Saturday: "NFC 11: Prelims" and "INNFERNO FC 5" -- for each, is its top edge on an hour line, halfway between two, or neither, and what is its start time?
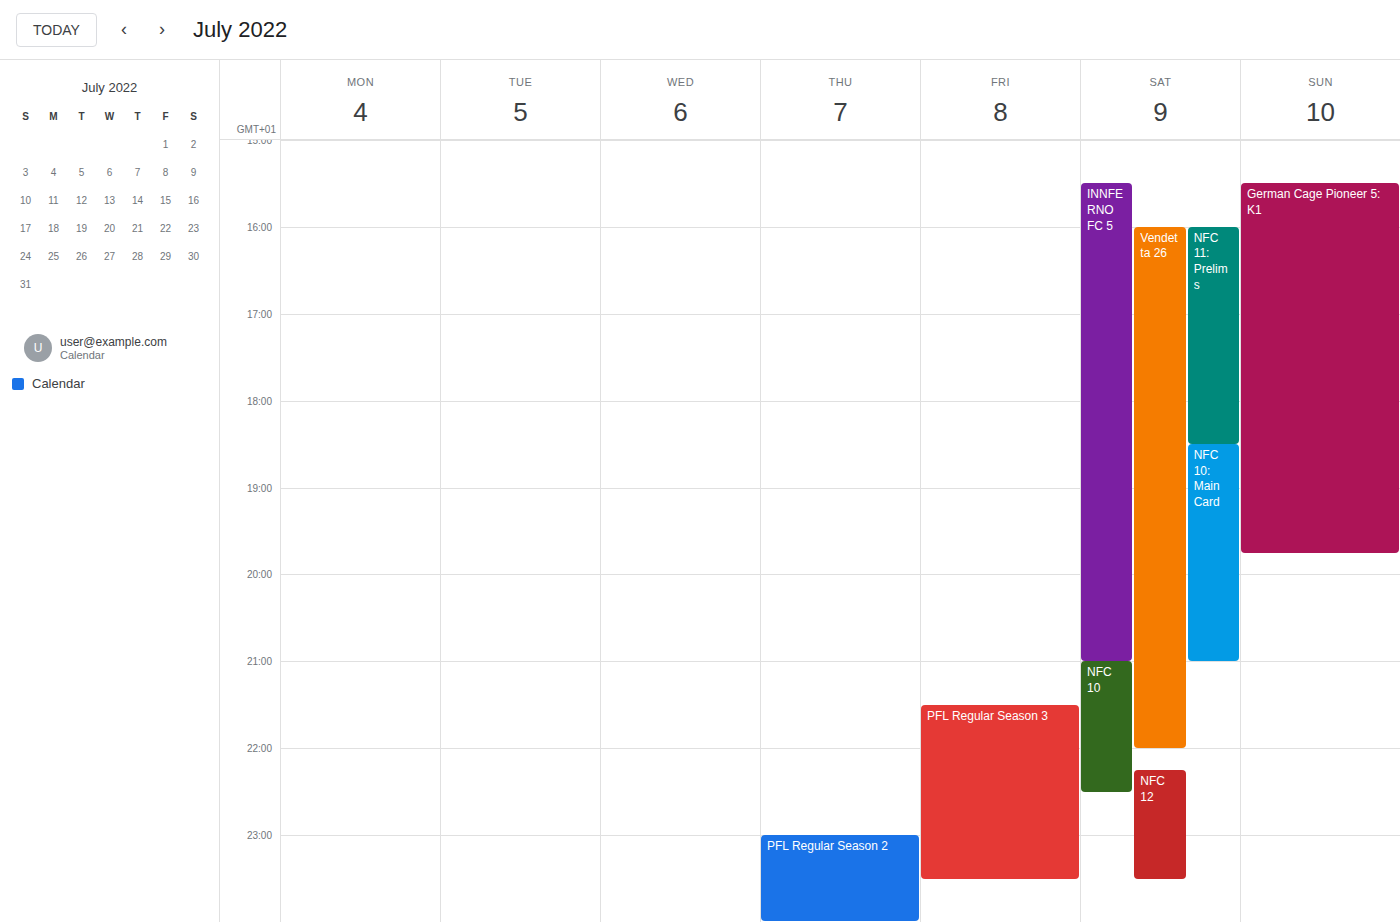
"NFC 11: Prelims": 4:00 PM, exactly on the 4 PM line. "INNFERNO FC 5": 3:30 PM, halfway between the 3 PM and 4 PM lines.